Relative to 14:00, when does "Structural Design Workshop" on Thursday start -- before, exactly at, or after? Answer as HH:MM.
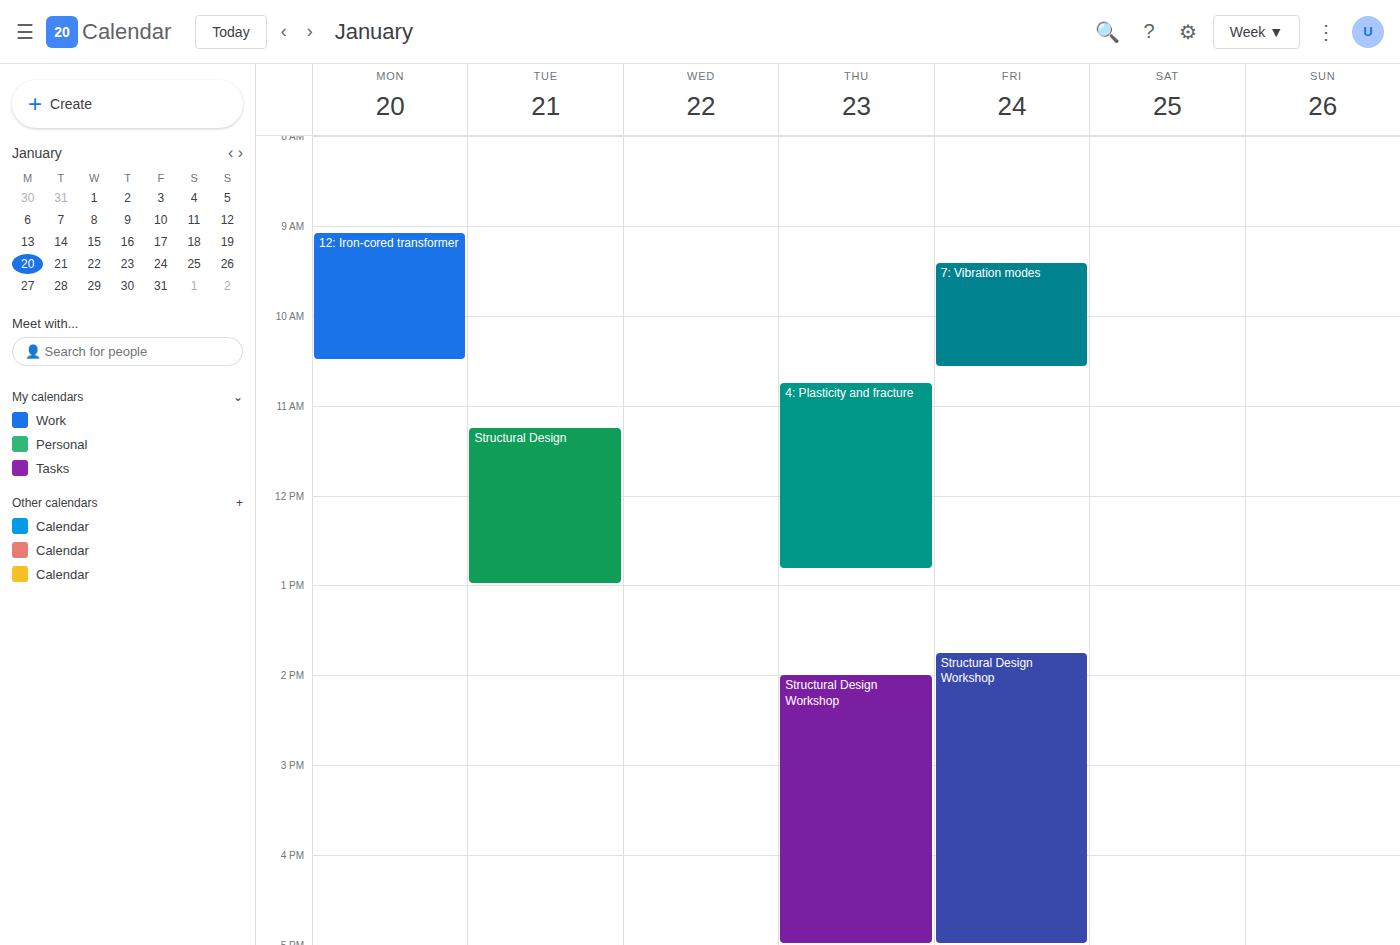
14:00 -- exactly at 14:00, on the 14:00 line.